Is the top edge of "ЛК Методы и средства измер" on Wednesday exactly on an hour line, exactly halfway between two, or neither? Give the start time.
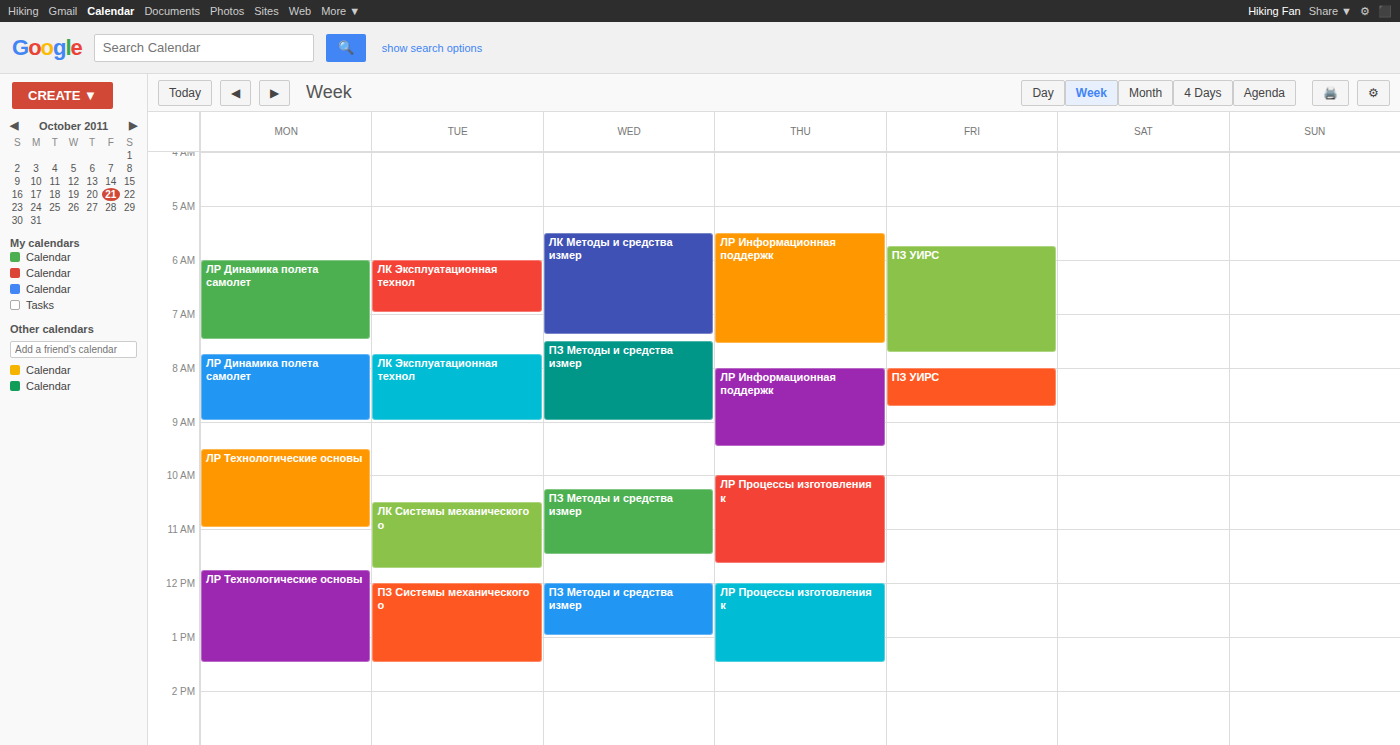
5:30 AM -- halfway between the 5 AM and 6 AM lines.